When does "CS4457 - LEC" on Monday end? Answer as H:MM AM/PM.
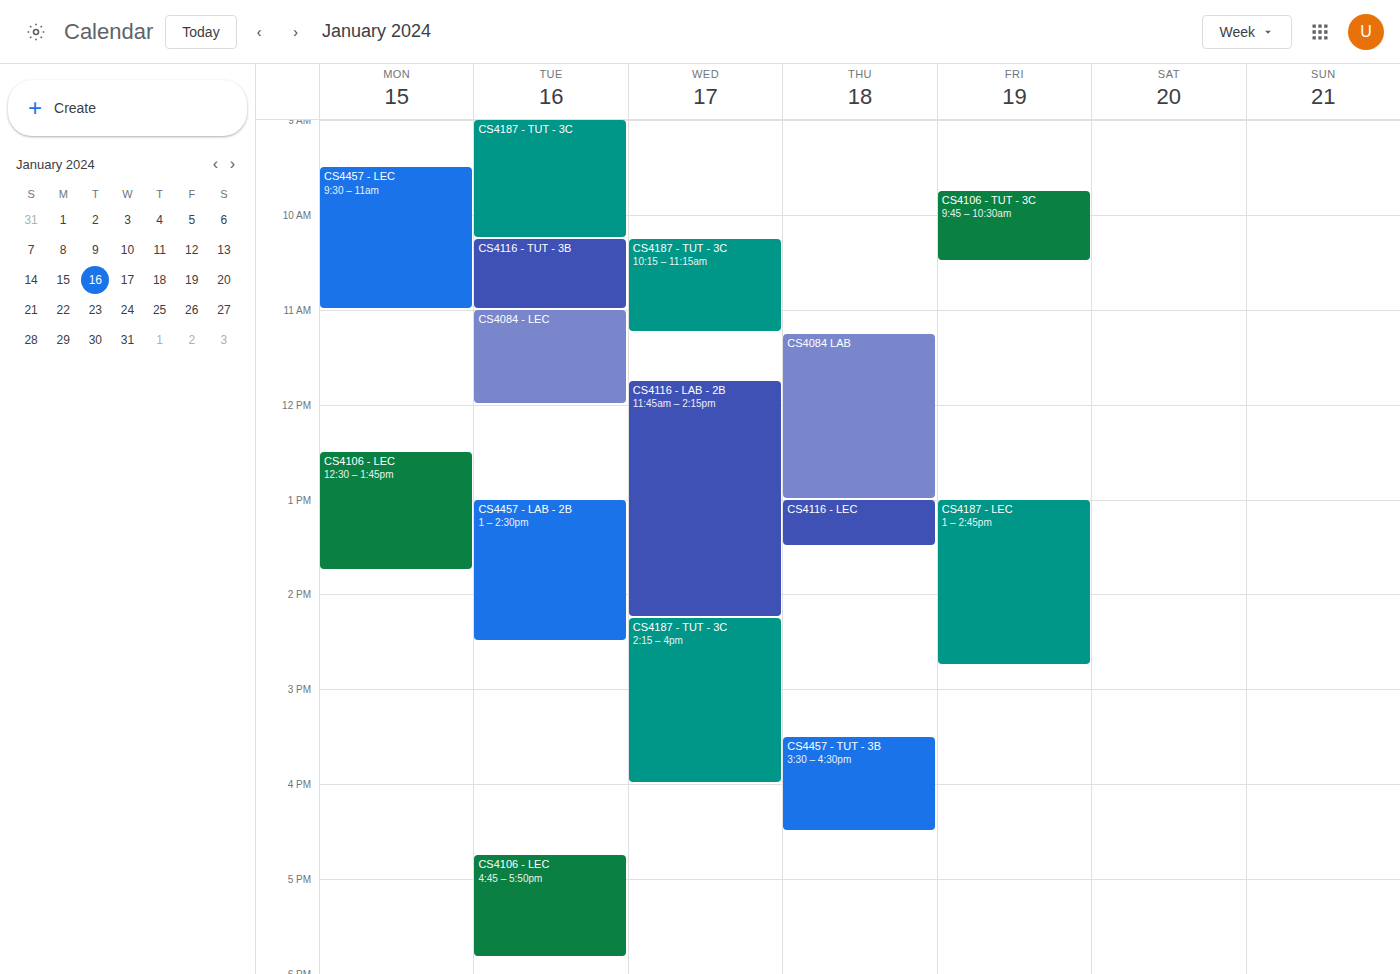
11:00 AM